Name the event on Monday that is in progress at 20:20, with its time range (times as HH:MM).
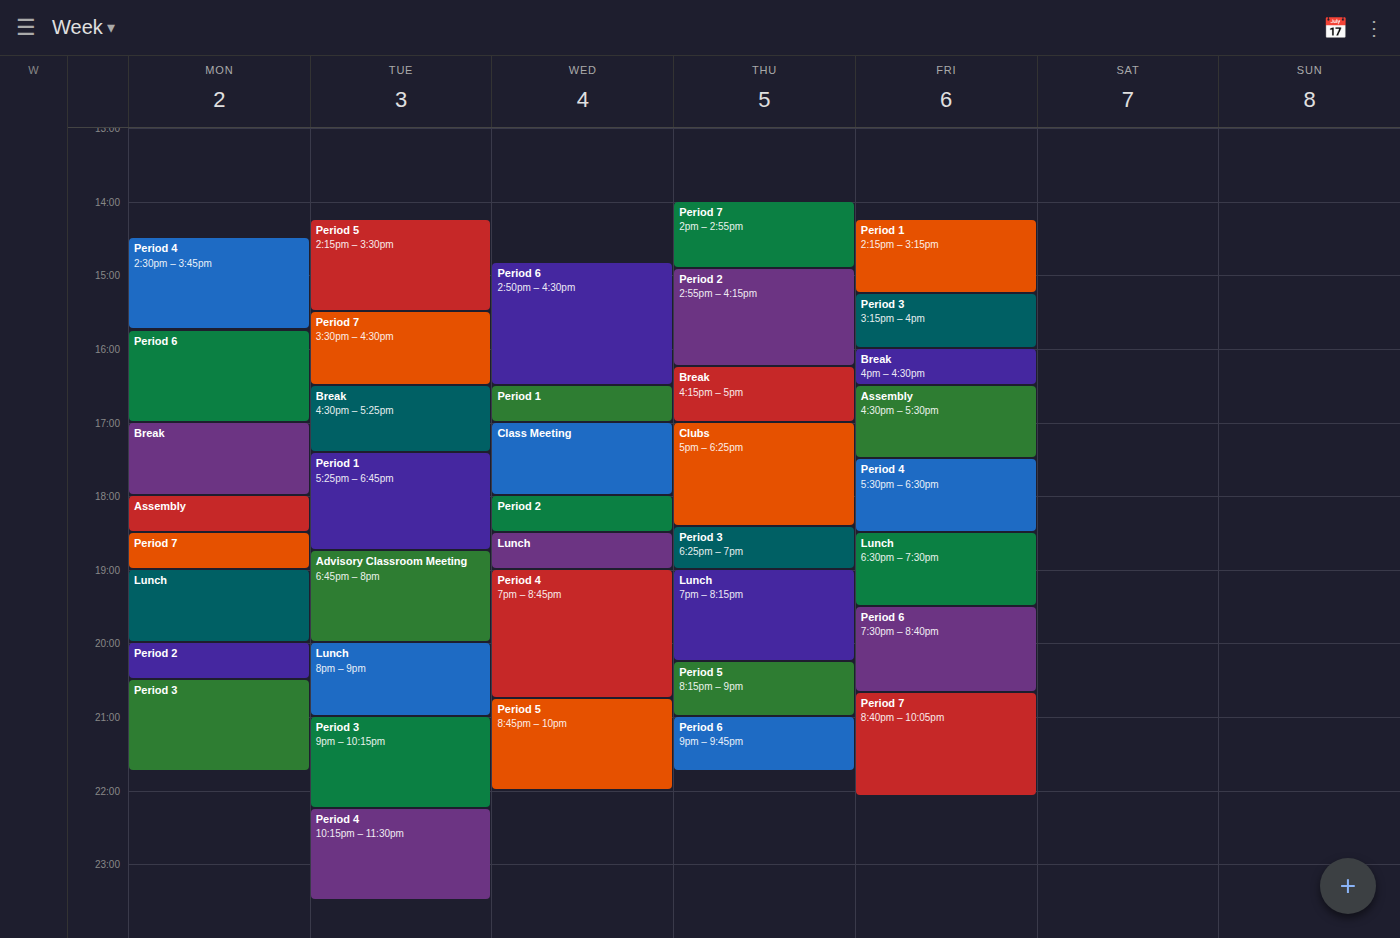
"Period 2", 20:00 to 20:30